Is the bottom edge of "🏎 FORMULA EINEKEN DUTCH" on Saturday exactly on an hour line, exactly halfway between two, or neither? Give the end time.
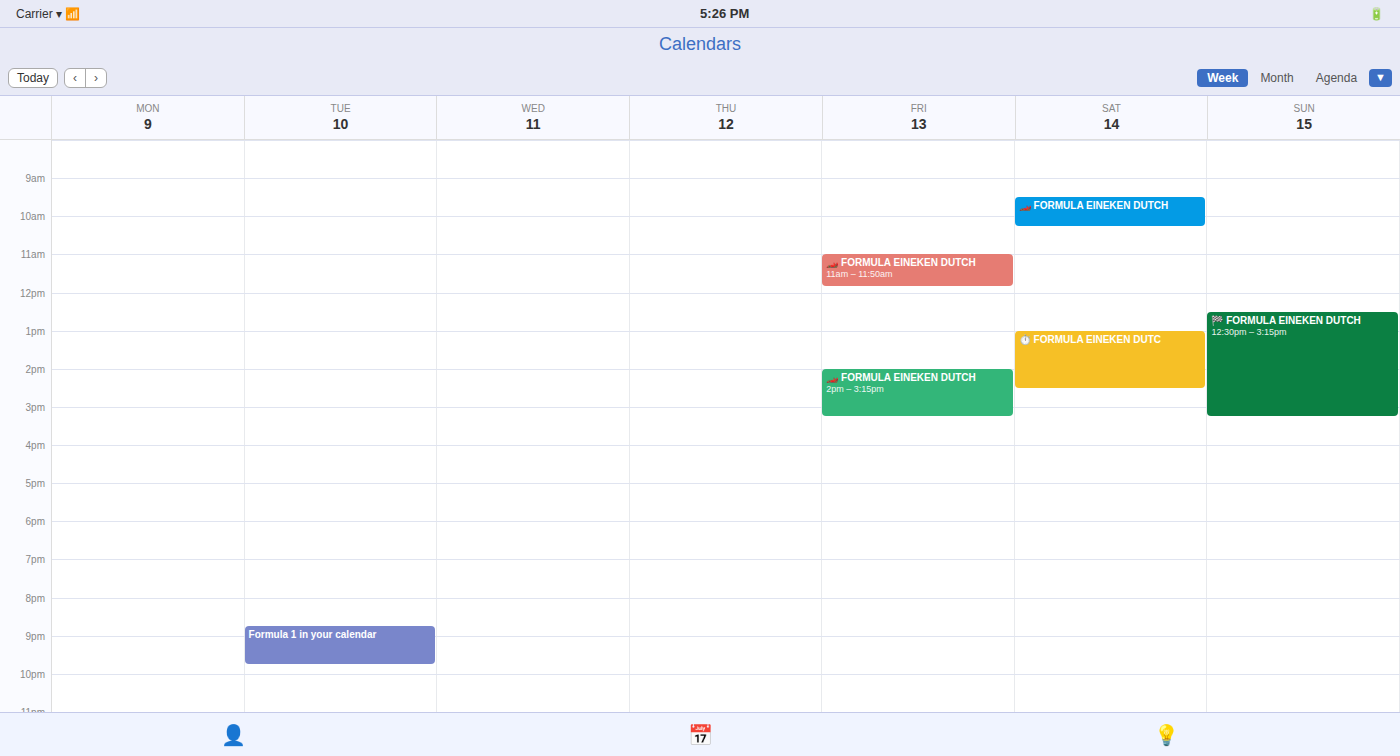
10:15 AM -- neither: a quarter of the way from the 10 AM line to the 11 AM line.